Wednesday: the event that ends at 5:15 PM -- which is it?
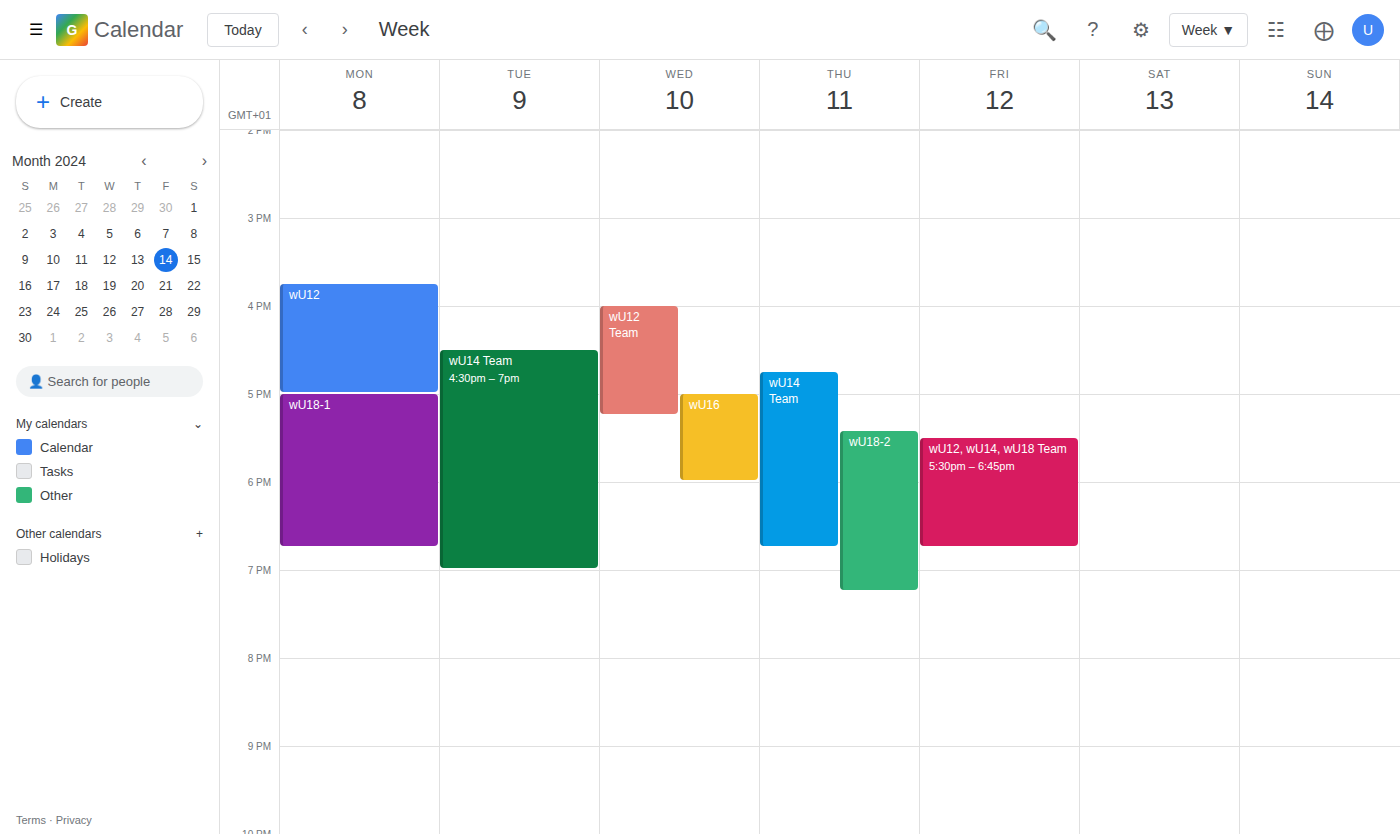
"wU12 Team"